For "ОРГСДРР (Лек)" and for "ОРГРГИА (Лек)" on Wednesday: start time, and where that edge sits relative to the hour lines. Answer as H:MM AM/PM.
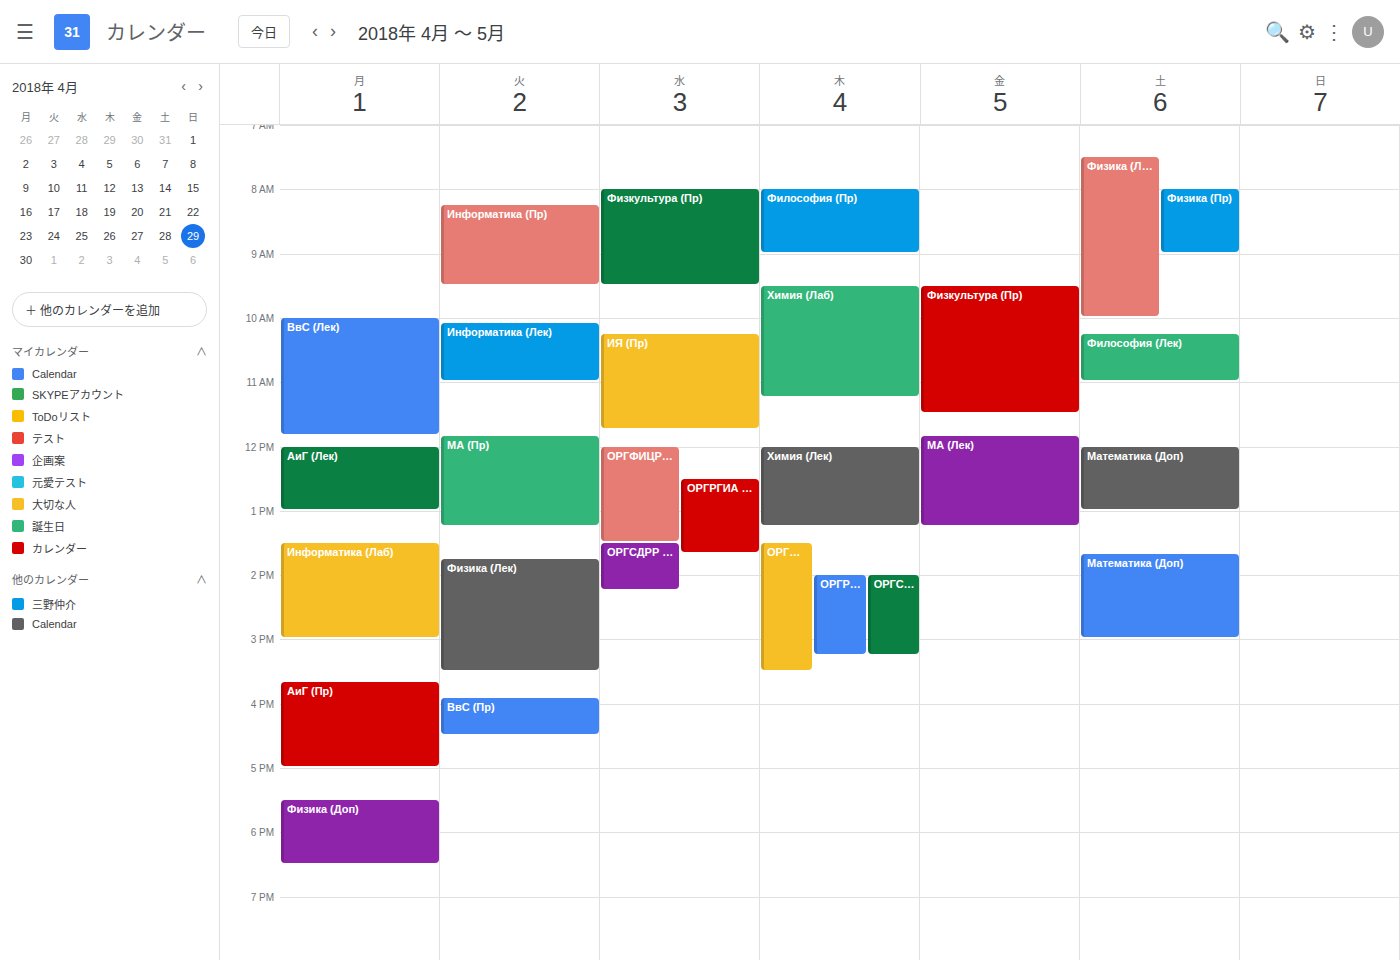
"ОРГСДРР (Лек)": 1:30 PM, halfway between the 1 PM and 2 PM lines. "ОРГРГИА (Лек)": 12:30 PM, halfway between the 12 PM and 1 PM lines.